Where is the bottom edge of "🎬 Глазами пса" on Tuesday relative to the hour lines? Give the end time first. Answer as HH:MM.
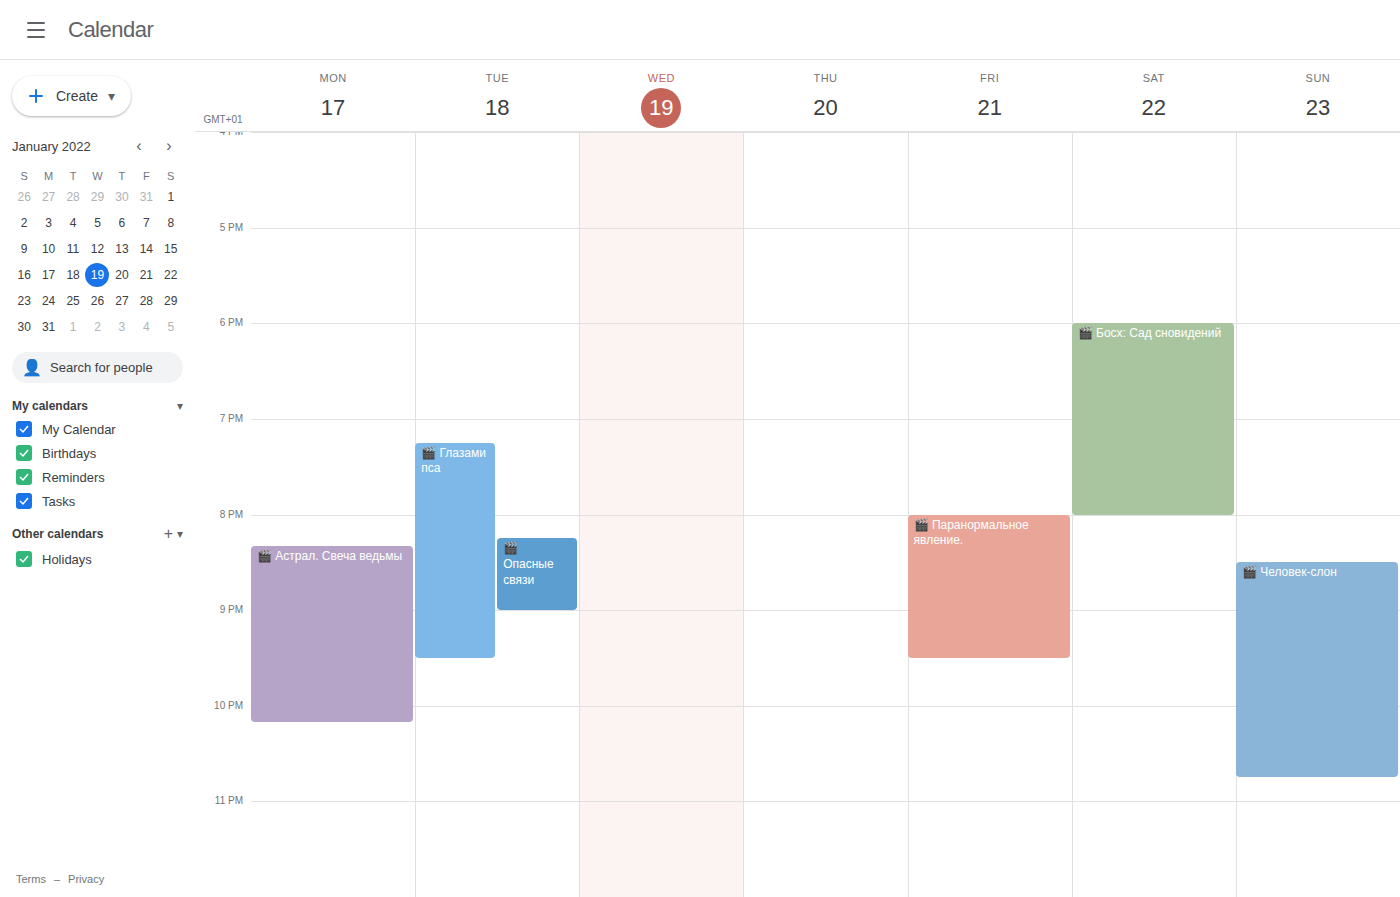
21:30 -- halfway between the 21:00 and 22:00 lines.